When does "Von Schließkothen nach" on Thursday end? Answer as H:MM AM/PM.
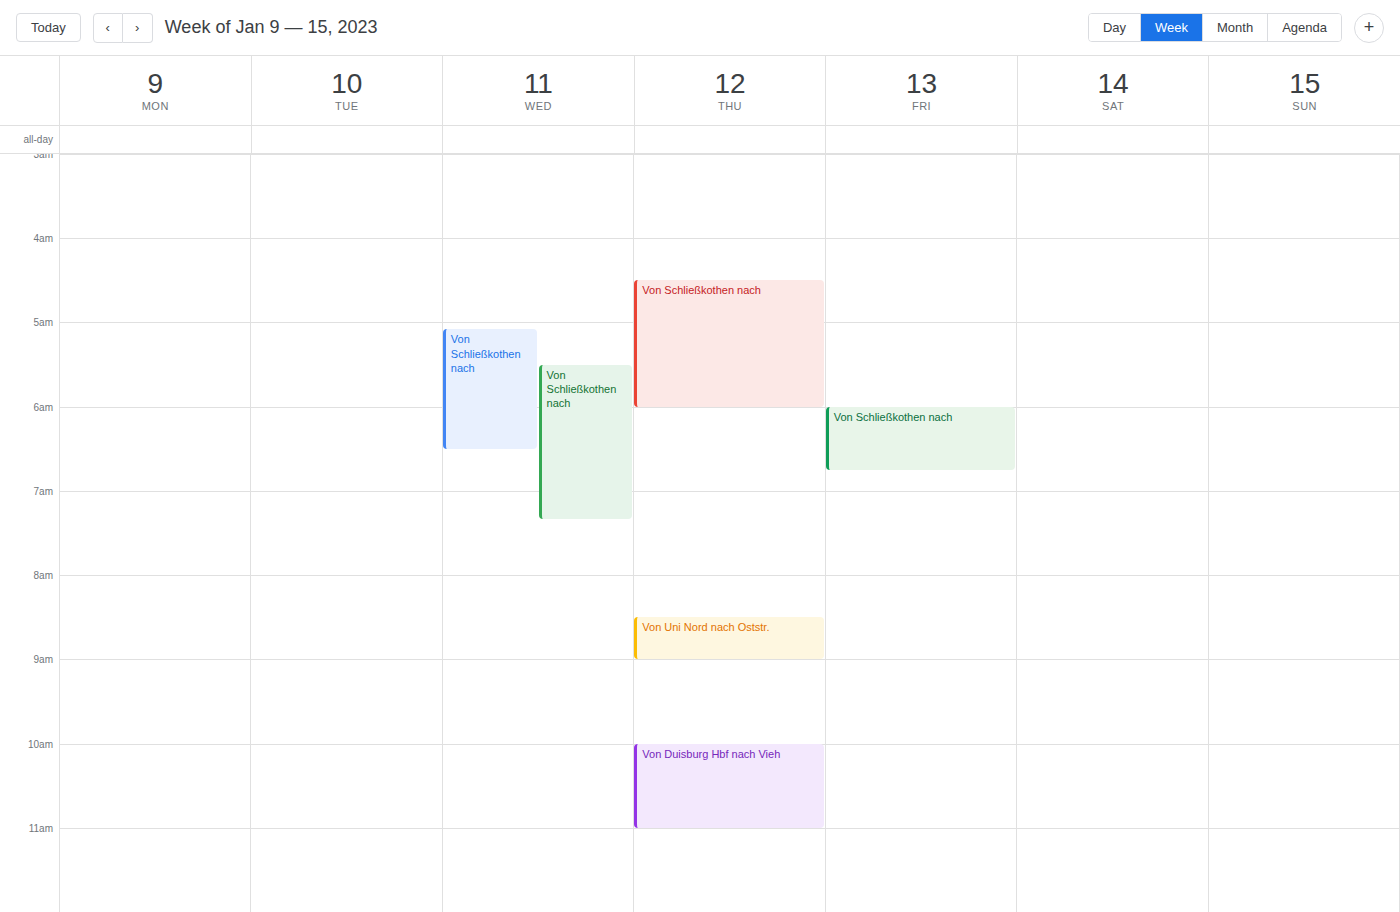
6:00 AM